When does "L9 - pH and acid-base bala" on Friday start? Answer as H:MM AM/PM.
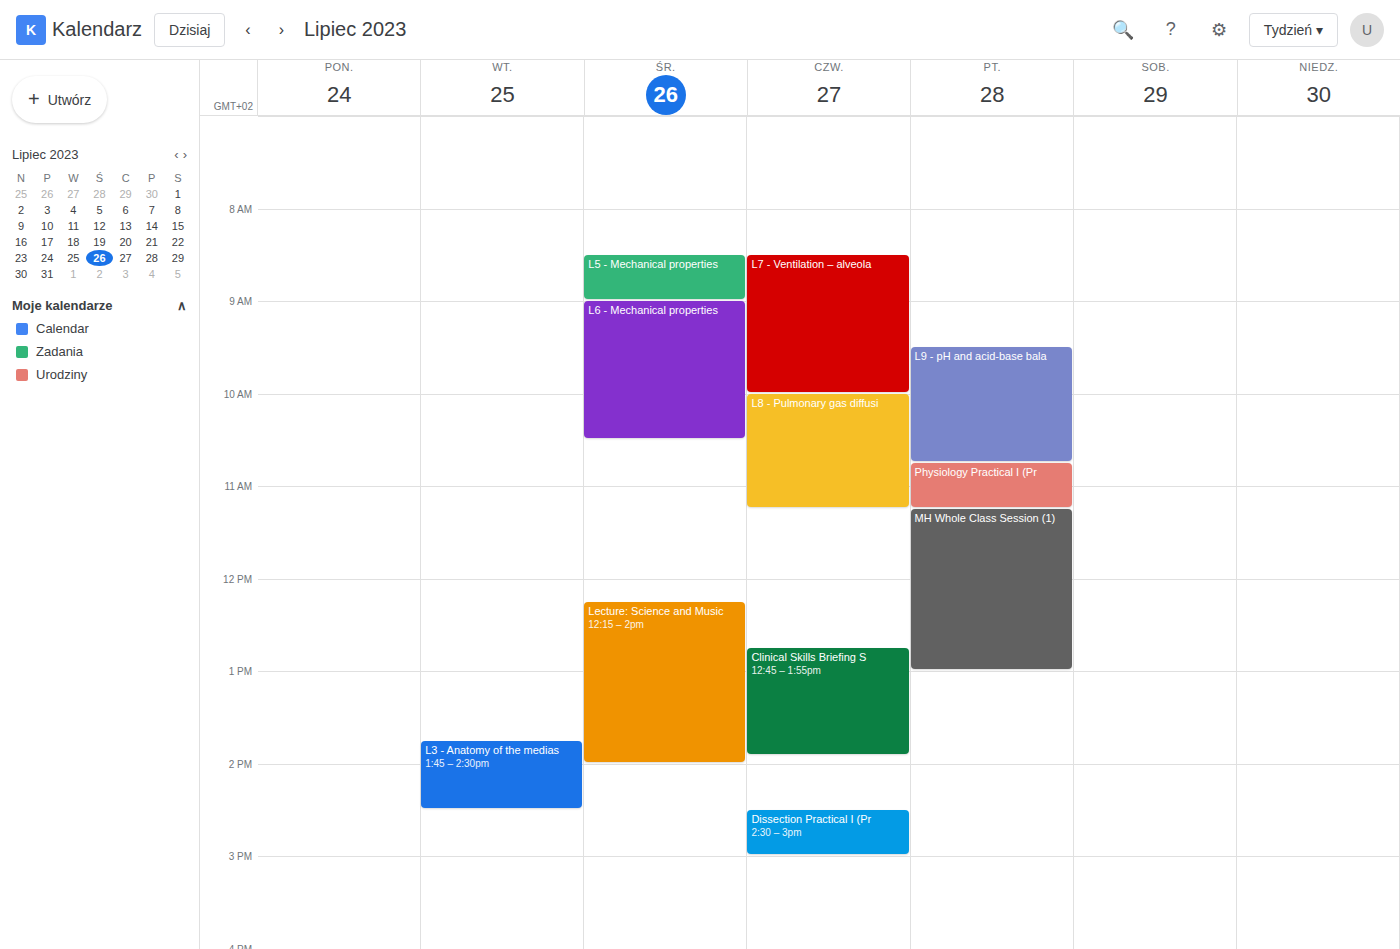
9:30 AM